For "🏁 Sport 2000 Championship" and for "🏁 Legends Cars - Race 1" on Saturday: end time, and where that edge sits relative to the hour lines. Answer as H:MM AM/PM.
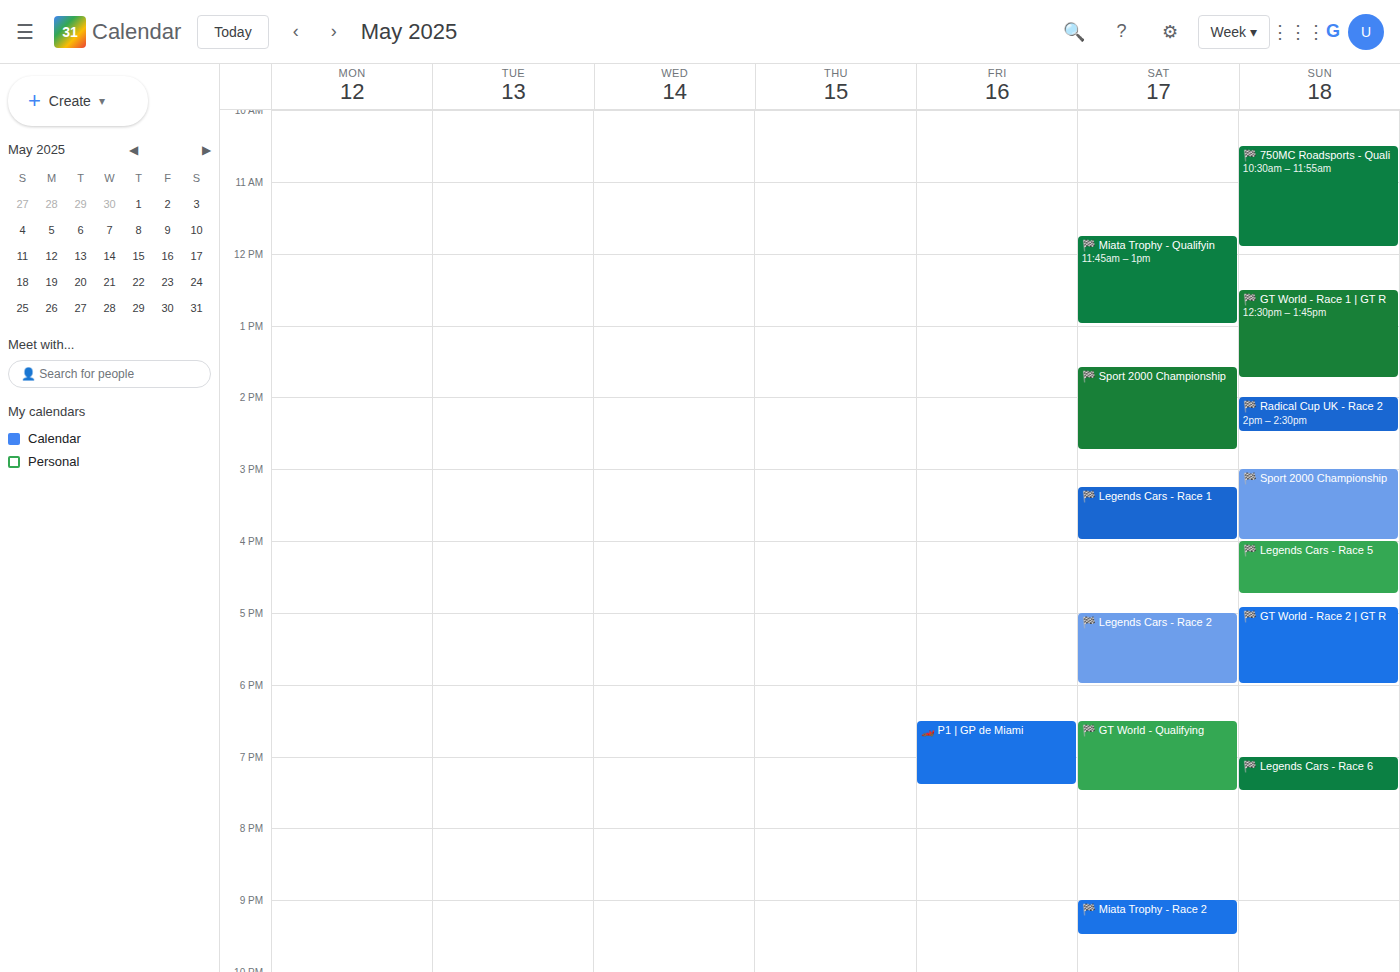
"🏁 Sport 2000 Championship": 2:45 PM, neither: three quarters of the way from the 2 PM line to the 3 PM line. "🏁 Legends Cars - Race 1": 4:00 PM, exactly on the 4 PM line.